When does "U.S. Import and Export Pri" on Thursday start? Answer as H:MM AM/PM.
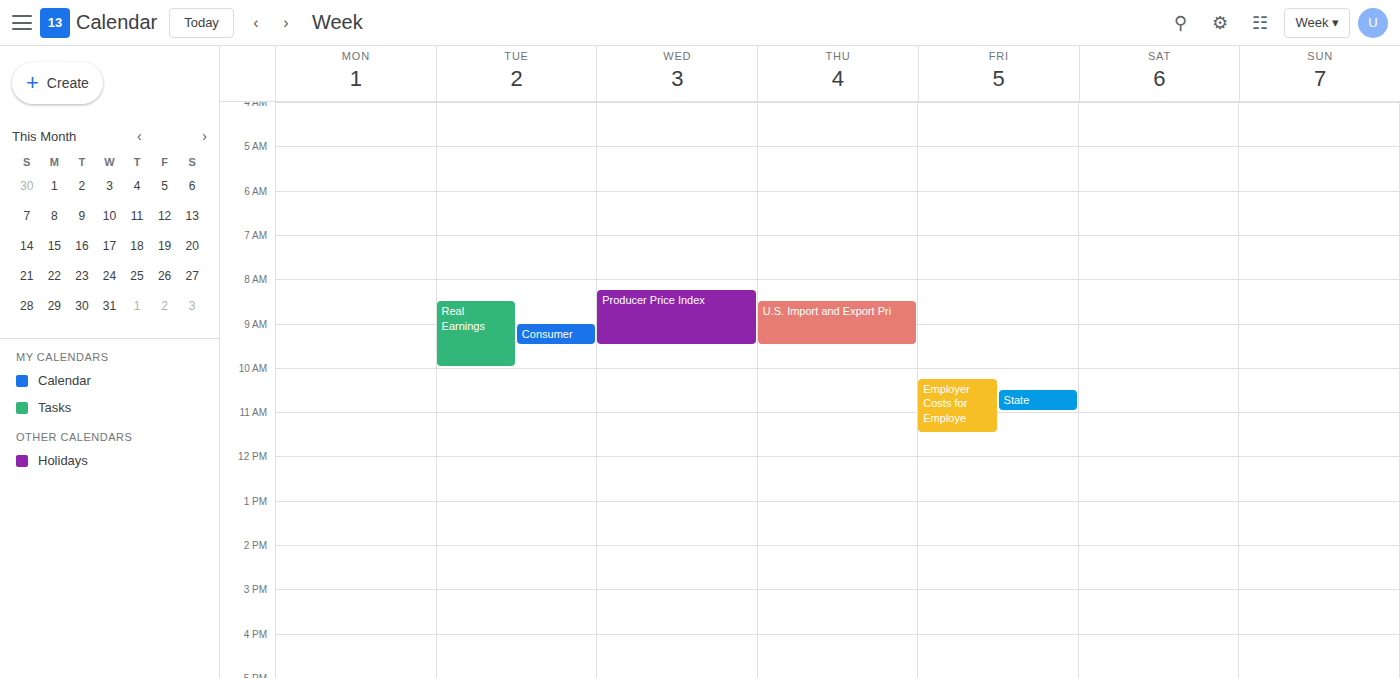
8:30 AM